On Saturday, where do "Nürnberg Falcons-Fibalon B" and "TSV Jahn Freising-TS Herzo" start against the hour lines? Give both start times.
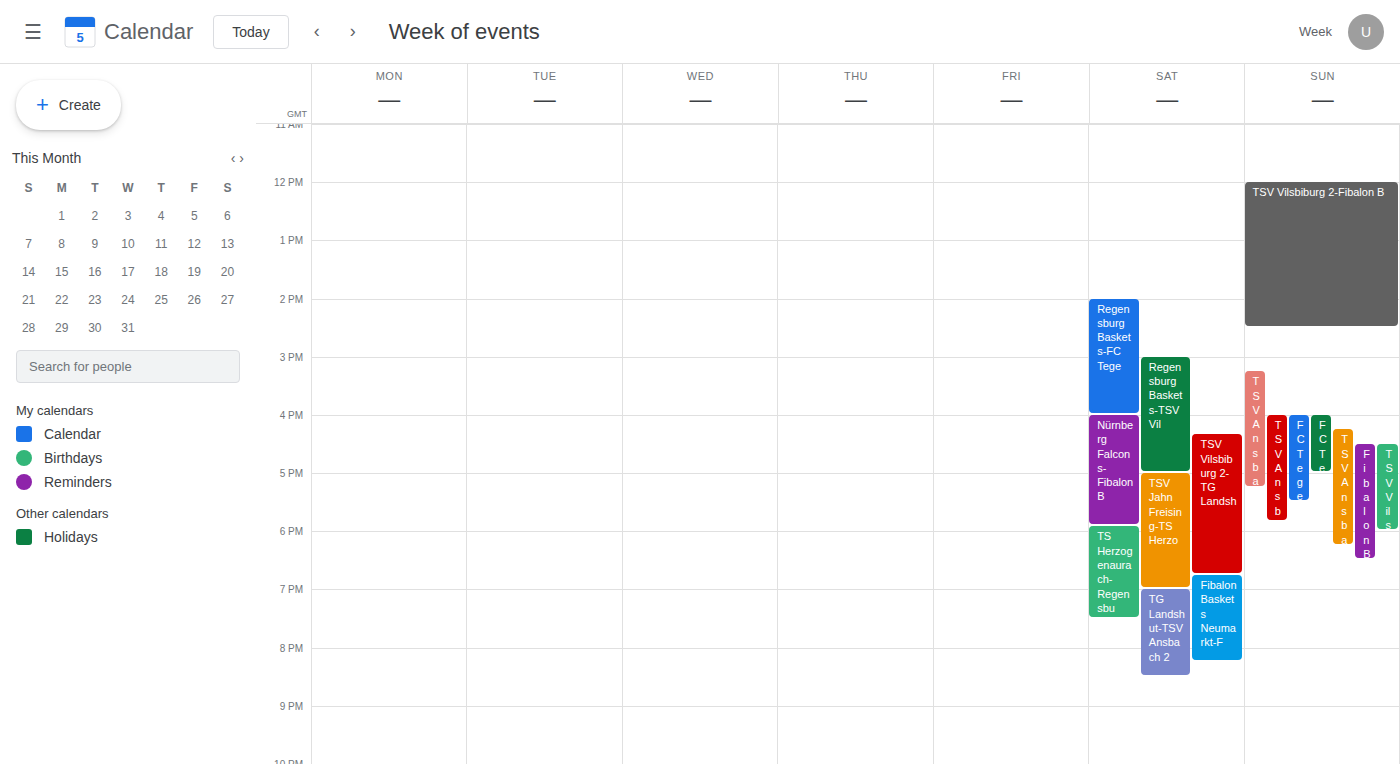
"Nürnberg Falcons-Fibalon B": 4:00 PM, exactly on the 4 PM line. "TSV Jahn Freising-TS Herzo": 5:00 PM, exactly on the 5 PM line.